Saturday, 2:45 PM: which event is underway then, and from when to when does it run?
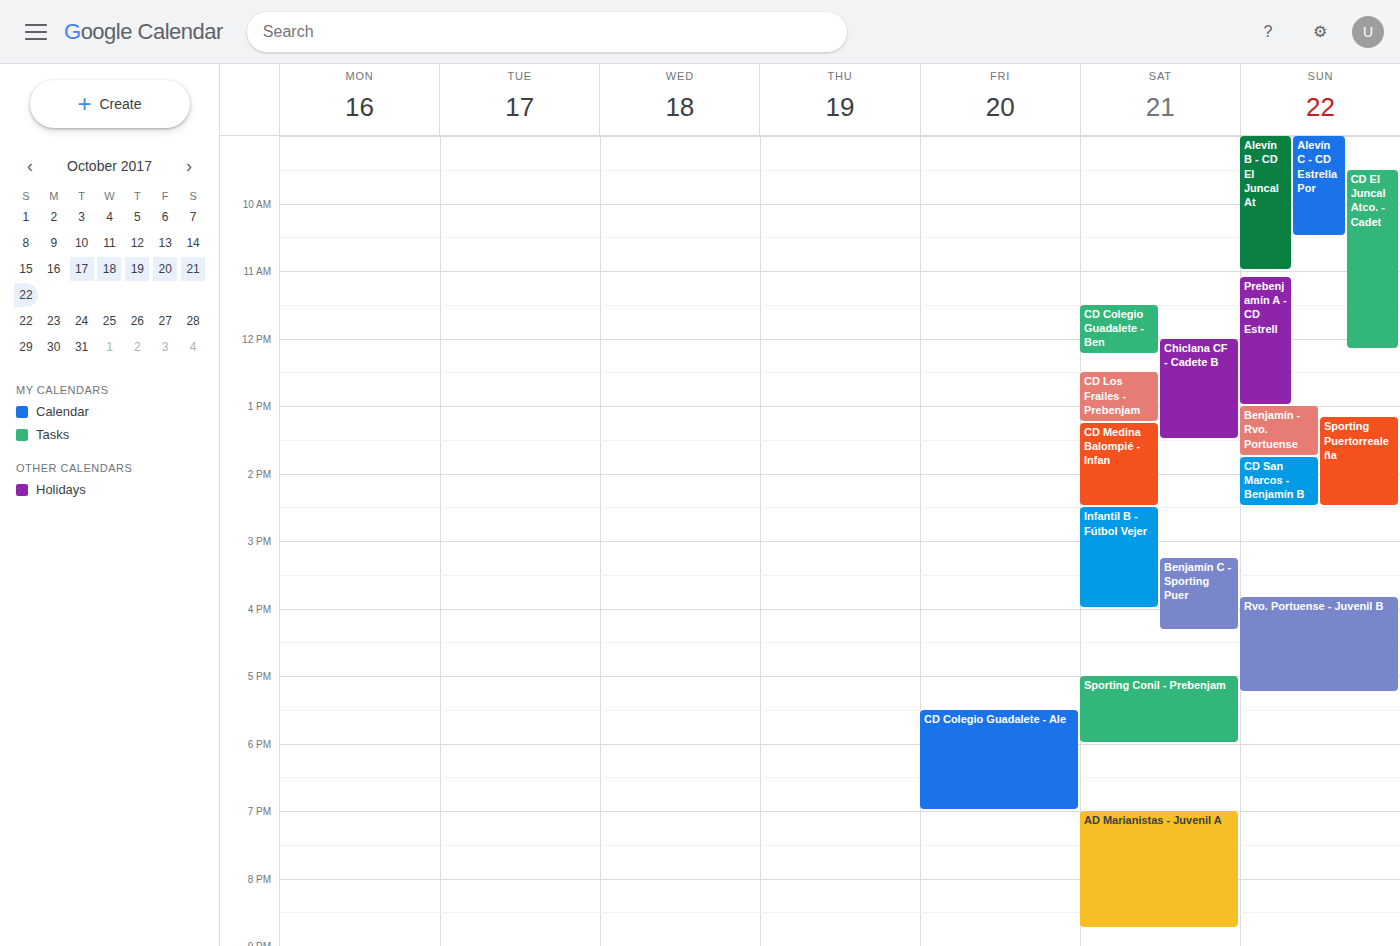
"Infantil B - Fútbol Vejer", 2:30 PM to 4:00 PM